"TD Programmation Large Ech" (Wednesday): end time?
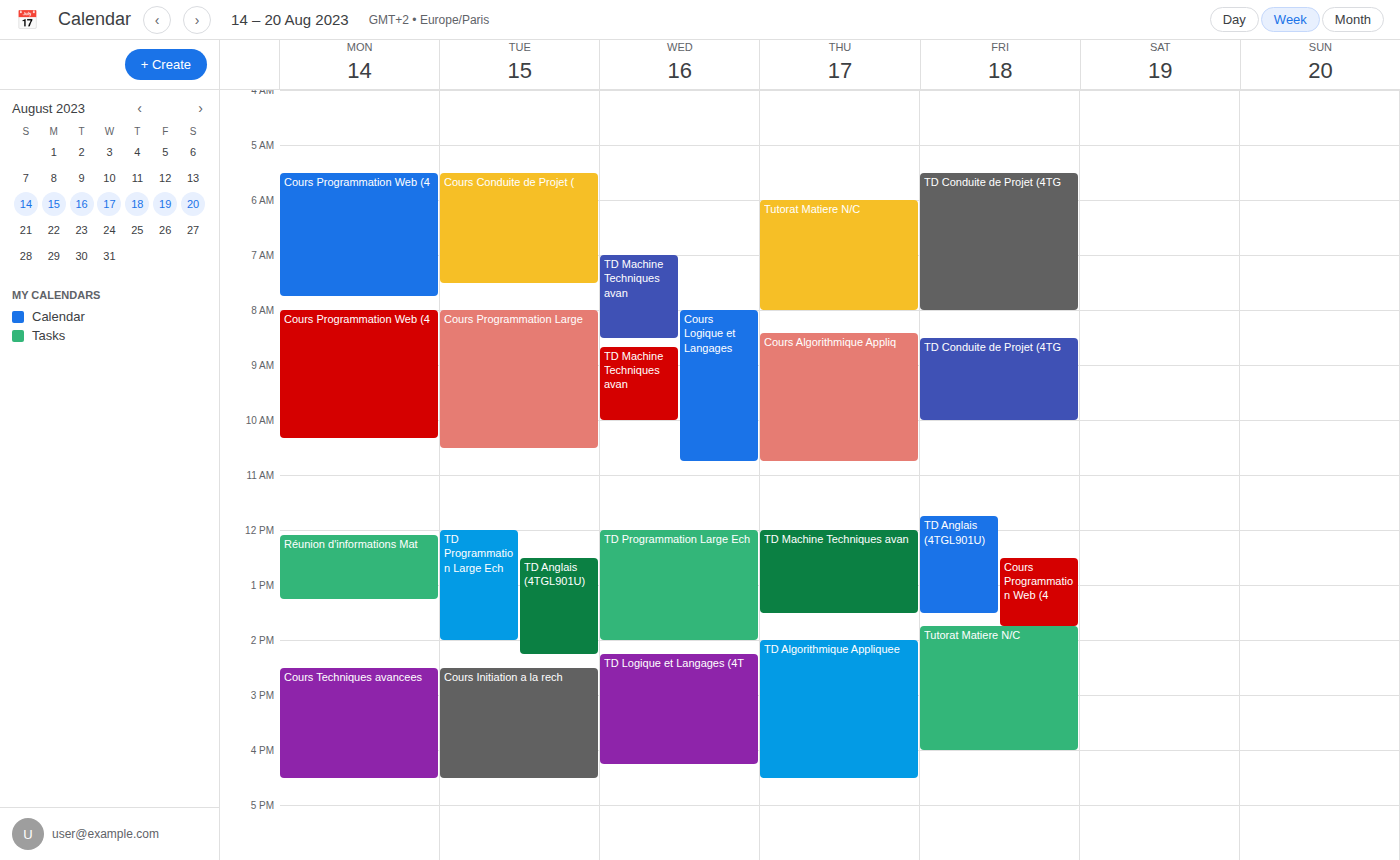
14:00